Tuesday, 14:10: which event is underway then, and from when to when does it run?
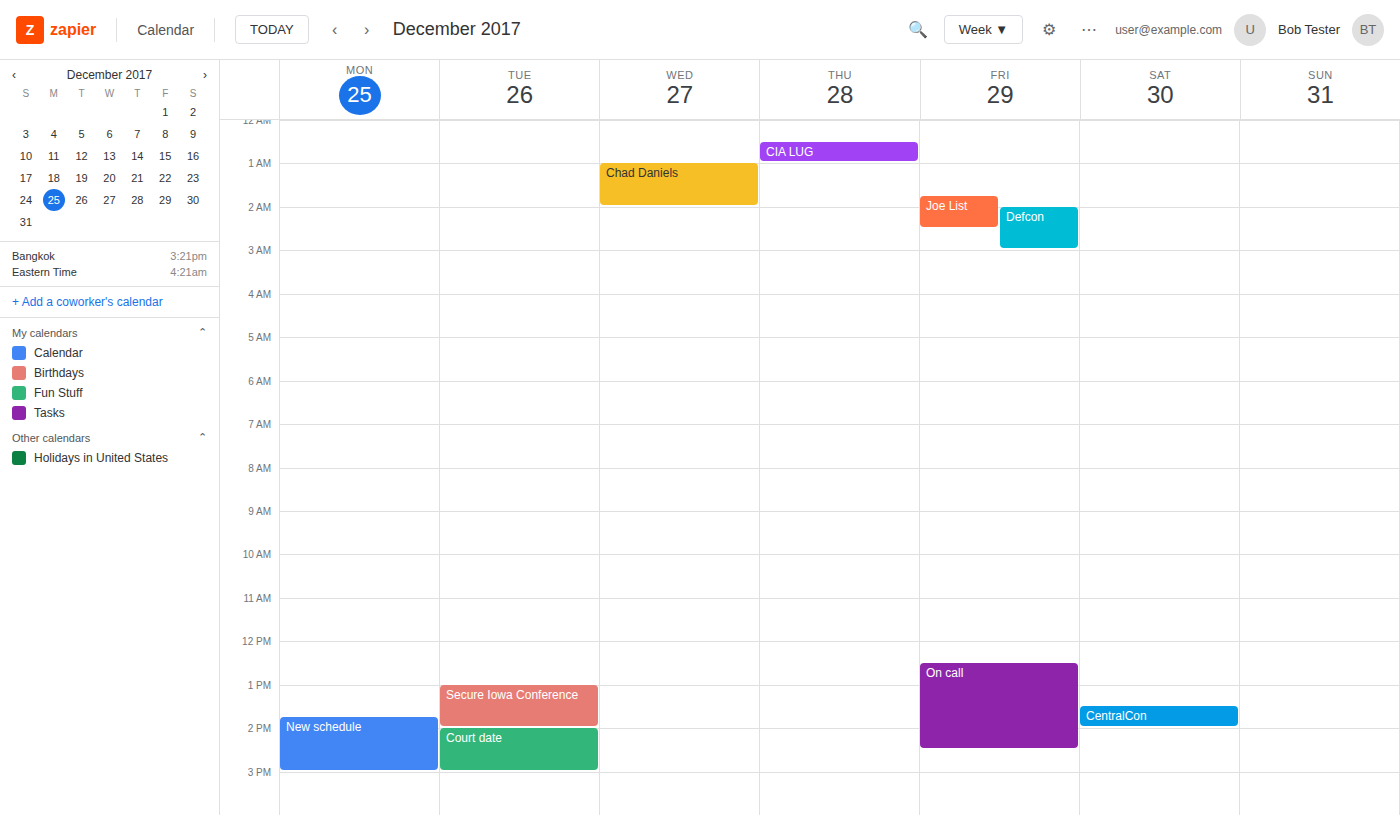
"Court date", 14:00 to 15:00